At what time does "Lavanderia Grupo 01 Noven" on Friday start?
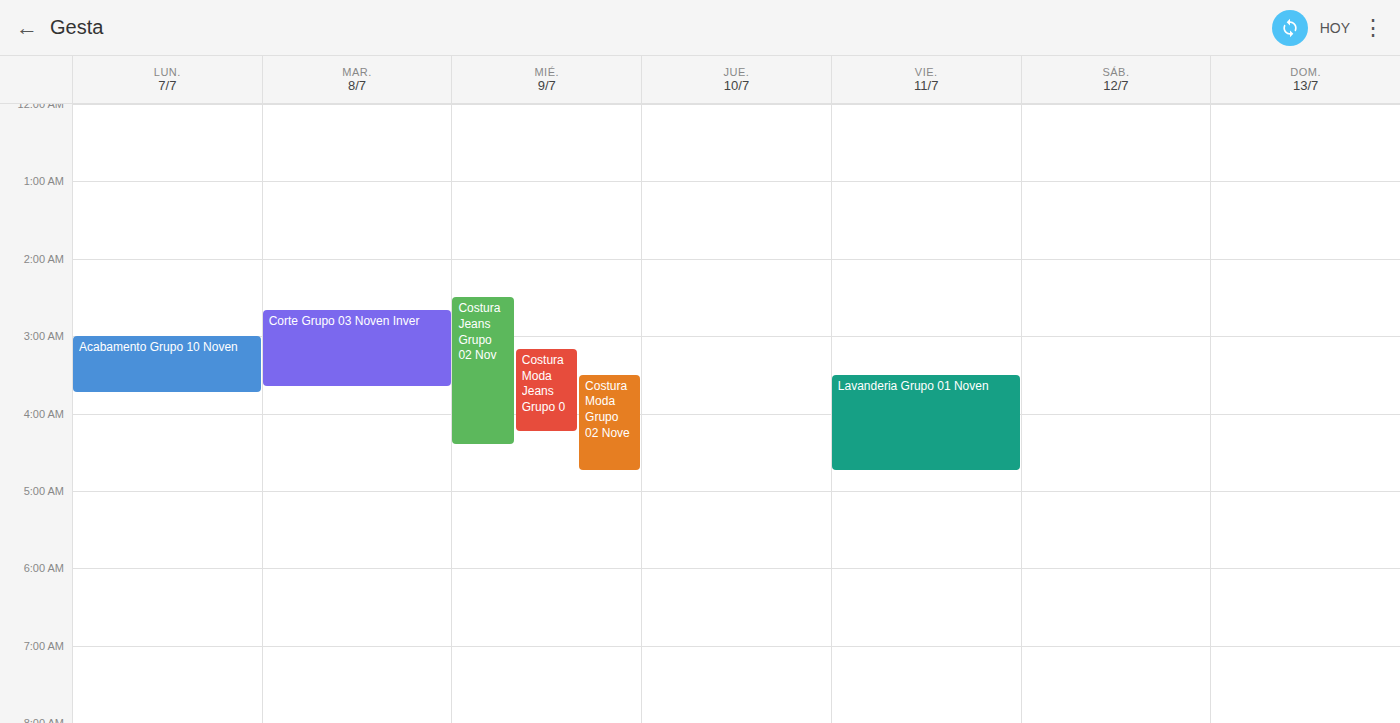
3:30 AM